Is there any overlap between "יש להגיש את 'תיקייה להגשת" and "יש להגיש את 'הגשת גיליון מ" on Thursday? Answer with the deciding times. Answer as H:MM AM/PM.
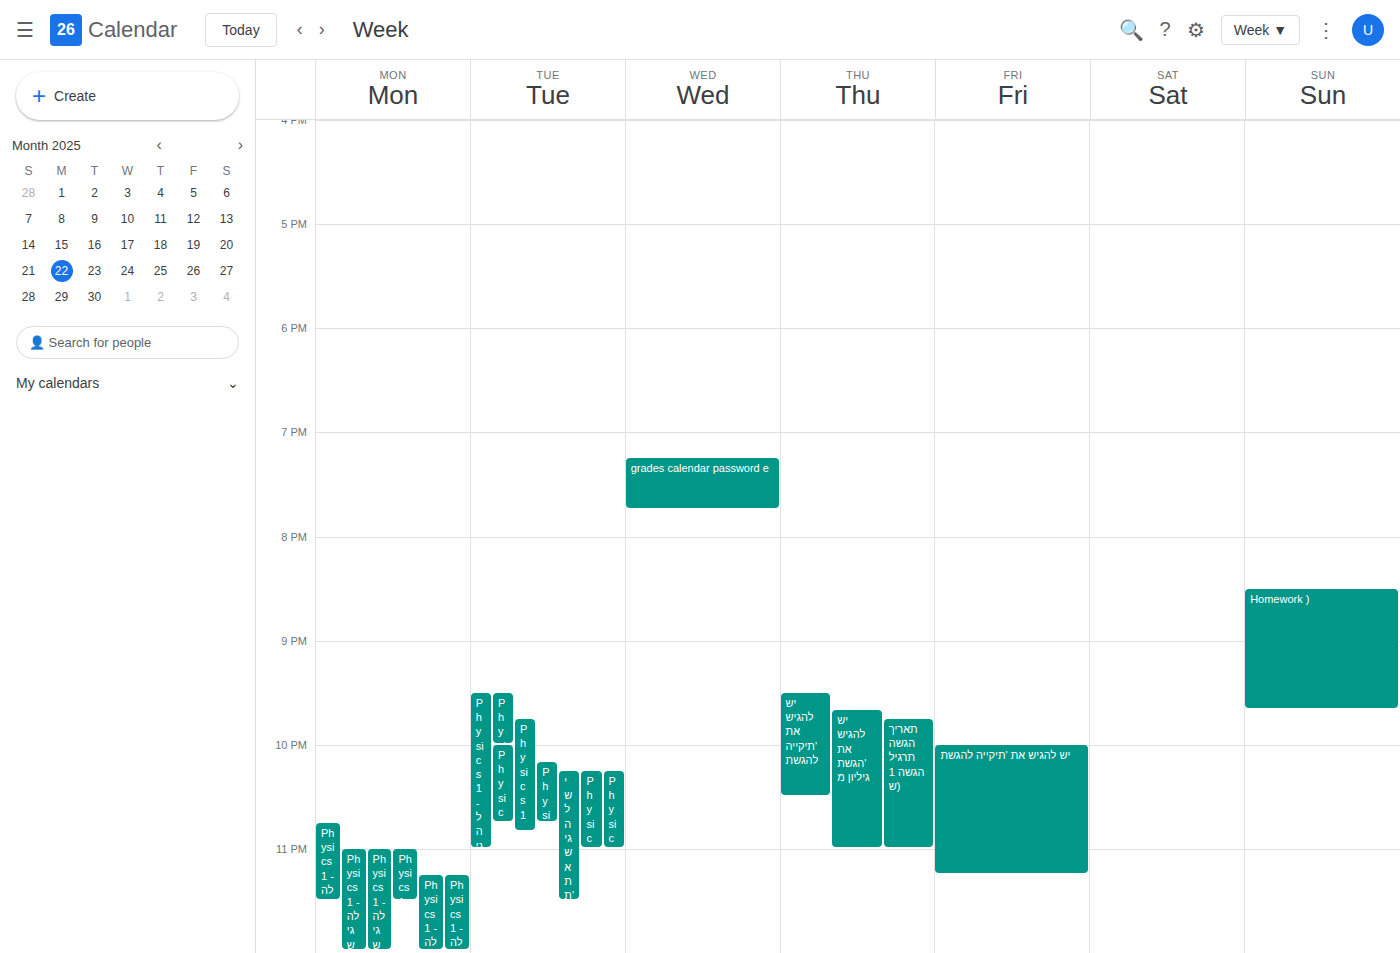
"יש להגיש את 'הגשת גיליון מ" starts at 9:40 PM, before "יש להגיש את 'תיקייה להגשת" ends at 10:30 PM -- they overlap.